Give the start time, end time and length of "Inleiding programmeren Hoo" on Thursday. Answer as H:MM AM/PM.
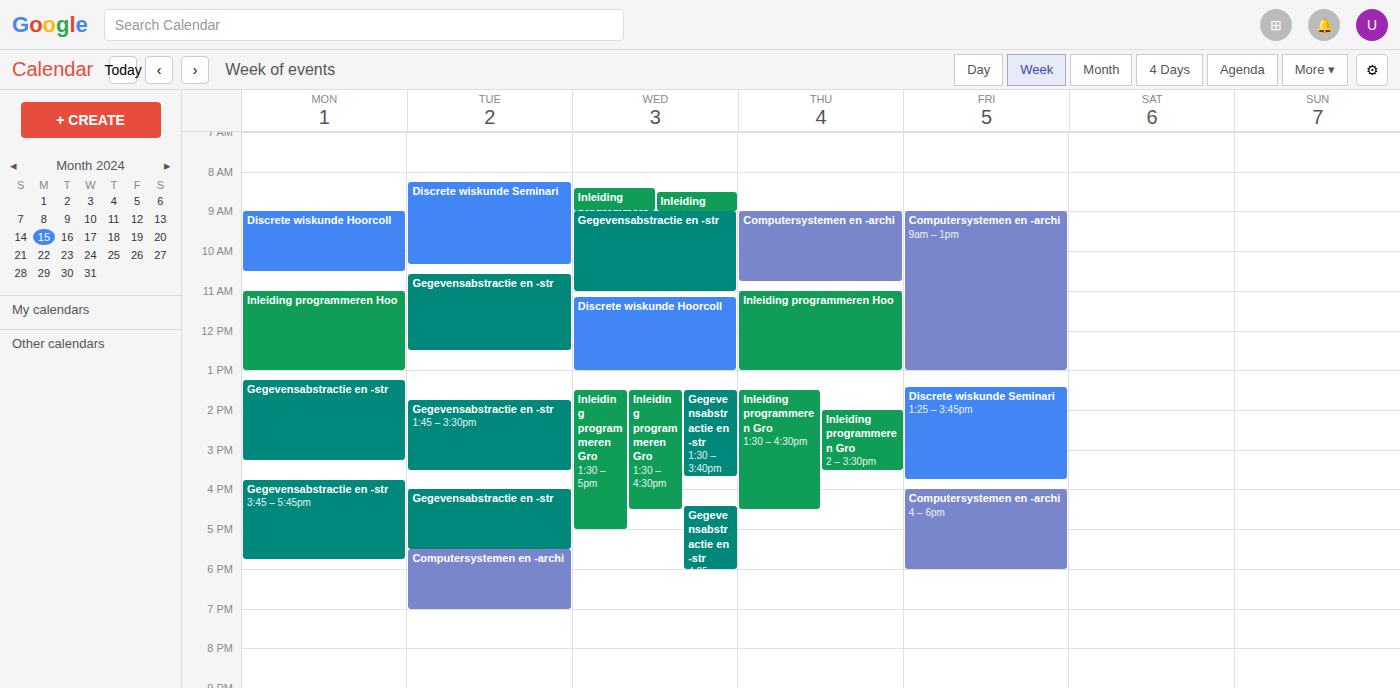
11:00 AM to 1:00 PM, 2 hours